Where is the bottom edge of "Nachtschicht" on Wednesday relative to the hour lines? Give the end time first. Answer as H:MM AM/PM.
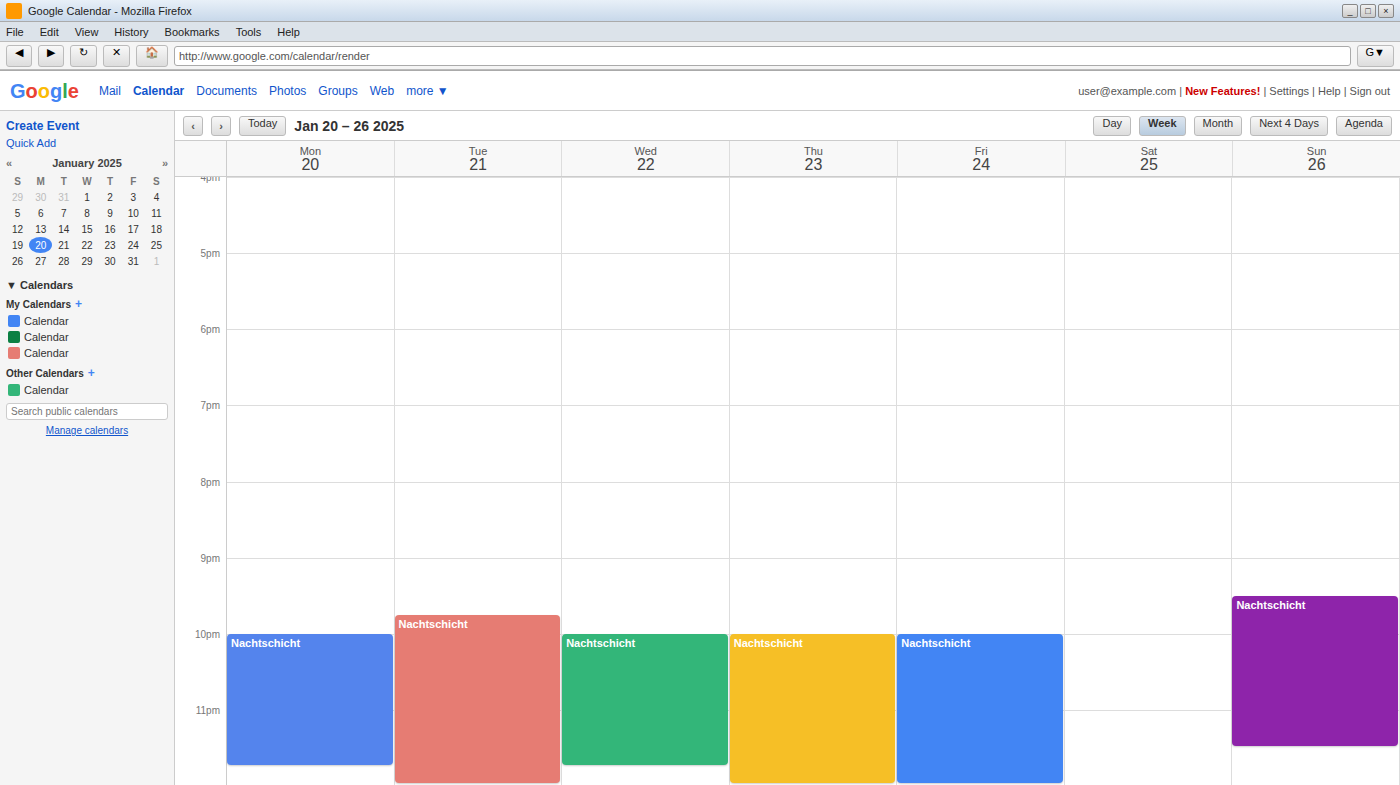
11:45 PM -- neither: three quarters of the way from the 11 PM line to the 12 AM line.